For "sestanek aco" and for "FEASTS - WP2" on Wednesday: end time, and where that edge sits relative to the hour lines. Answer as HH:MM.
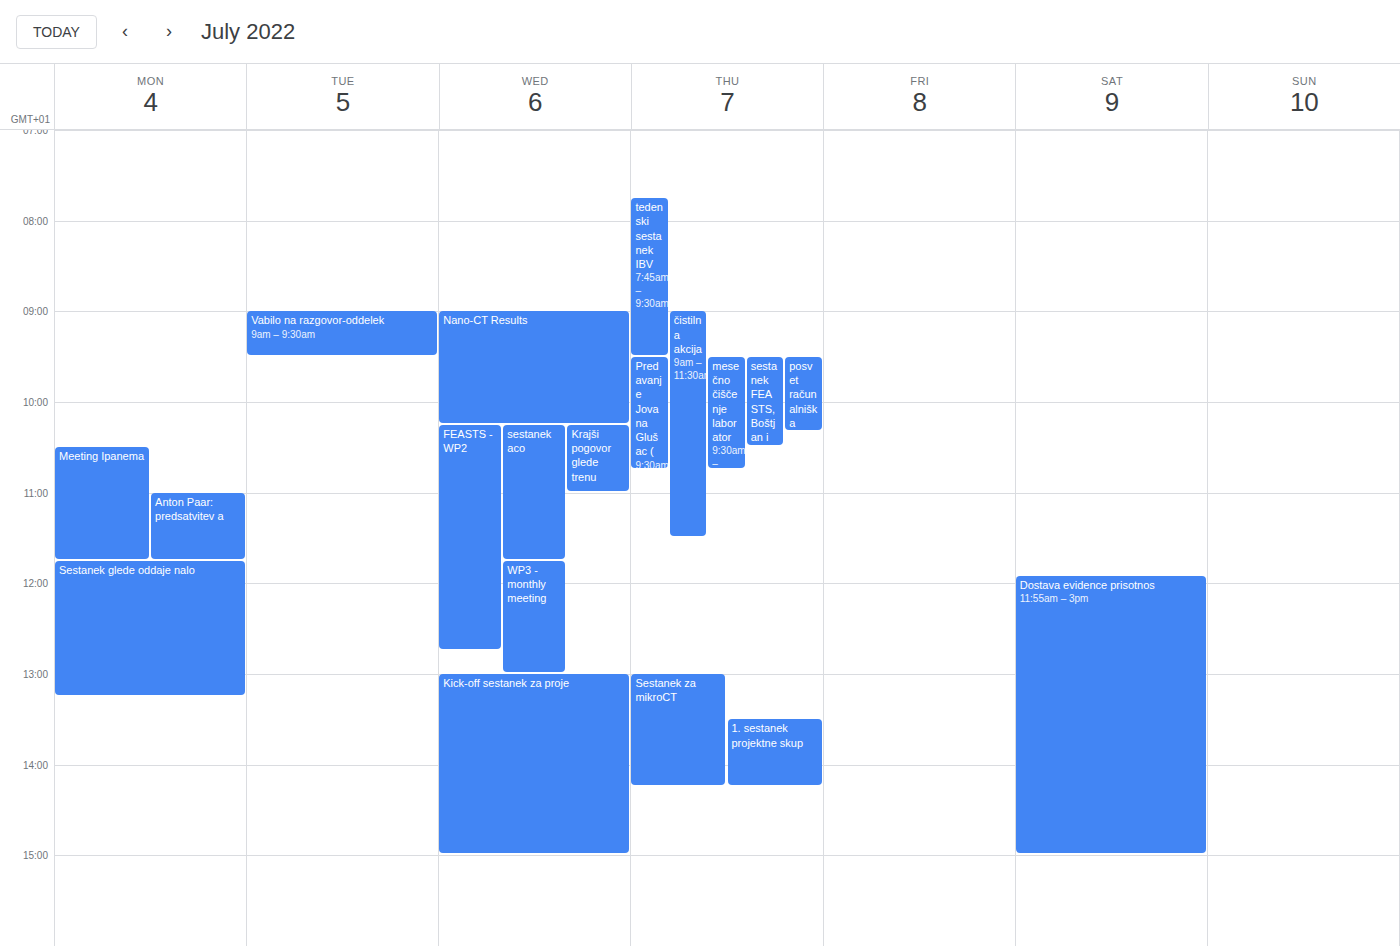
"sestanek aco": 11:45, neither: three quarters of the way from the 11:00 line to the 12:00 line. "FEASTS - WP2": 12:45, neither: three quarters of the way from the 12:00 line to the 13:00 line.